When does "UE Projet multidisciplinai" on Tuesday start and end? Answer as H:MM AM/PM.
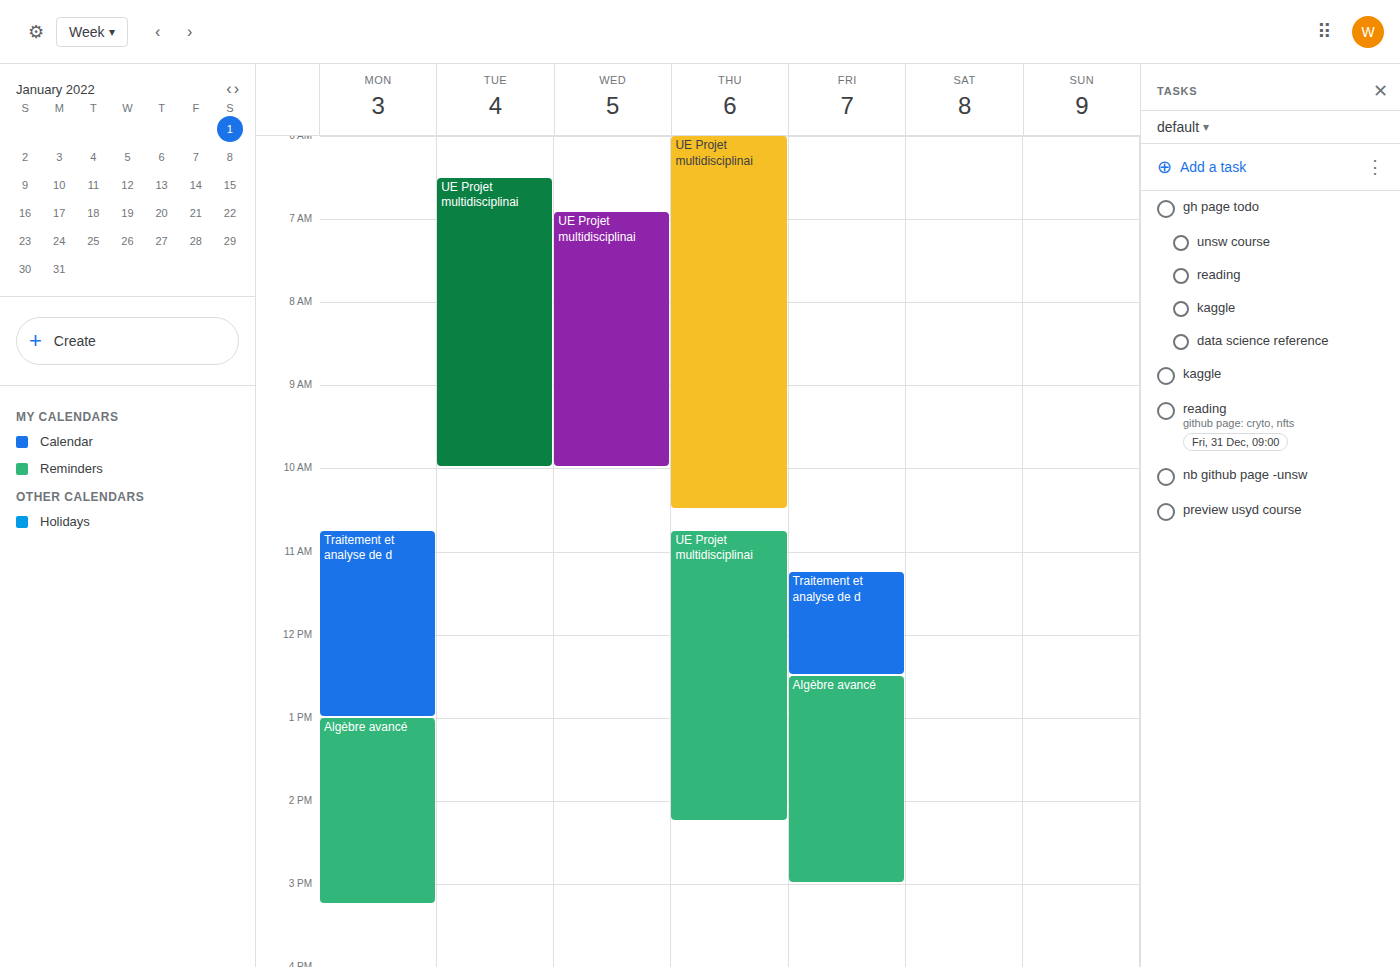
6:30 AM to 10:00 AM